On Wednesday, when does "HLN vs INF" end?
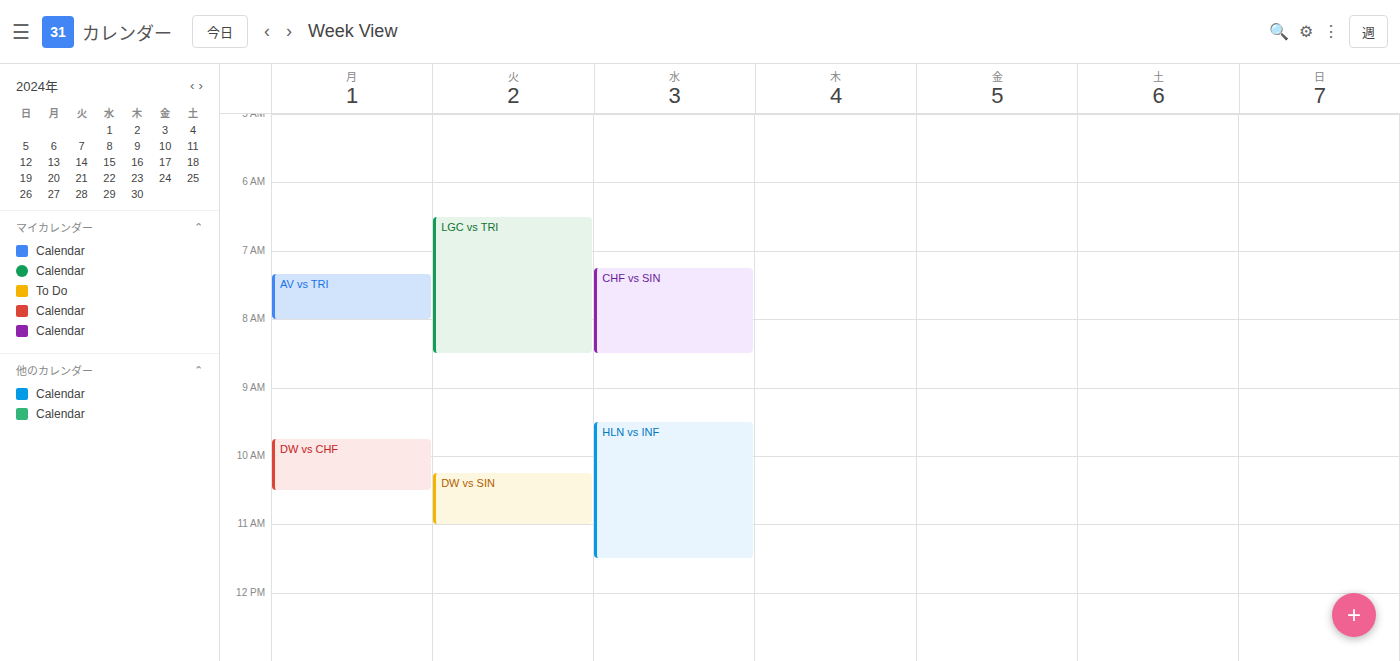
11:30 AM